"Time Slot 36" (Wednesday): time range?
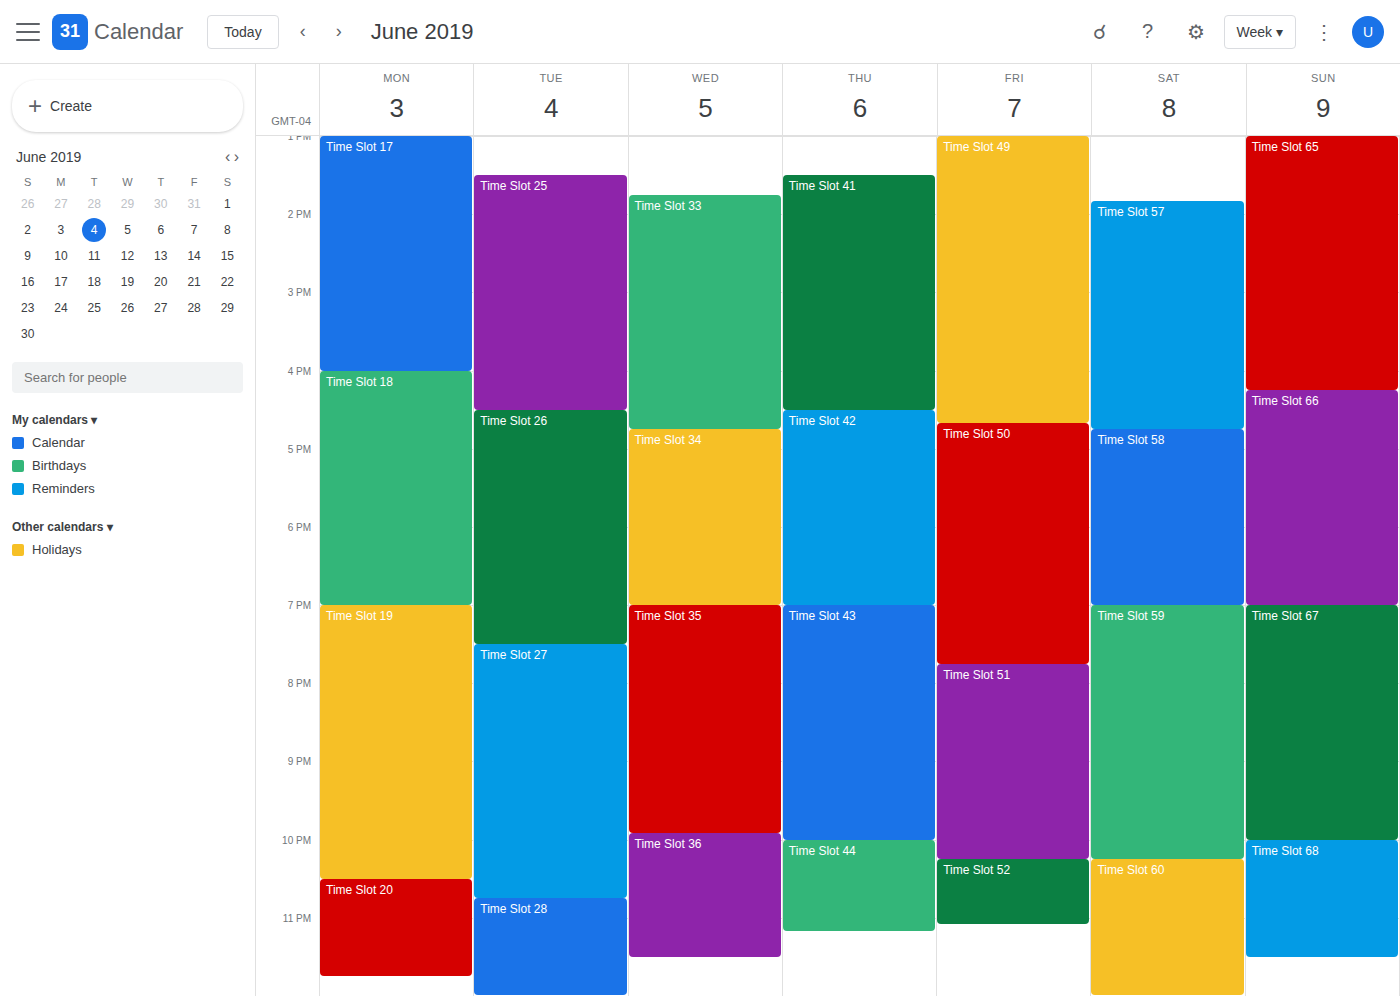
9:55 PM to 11:30 PM